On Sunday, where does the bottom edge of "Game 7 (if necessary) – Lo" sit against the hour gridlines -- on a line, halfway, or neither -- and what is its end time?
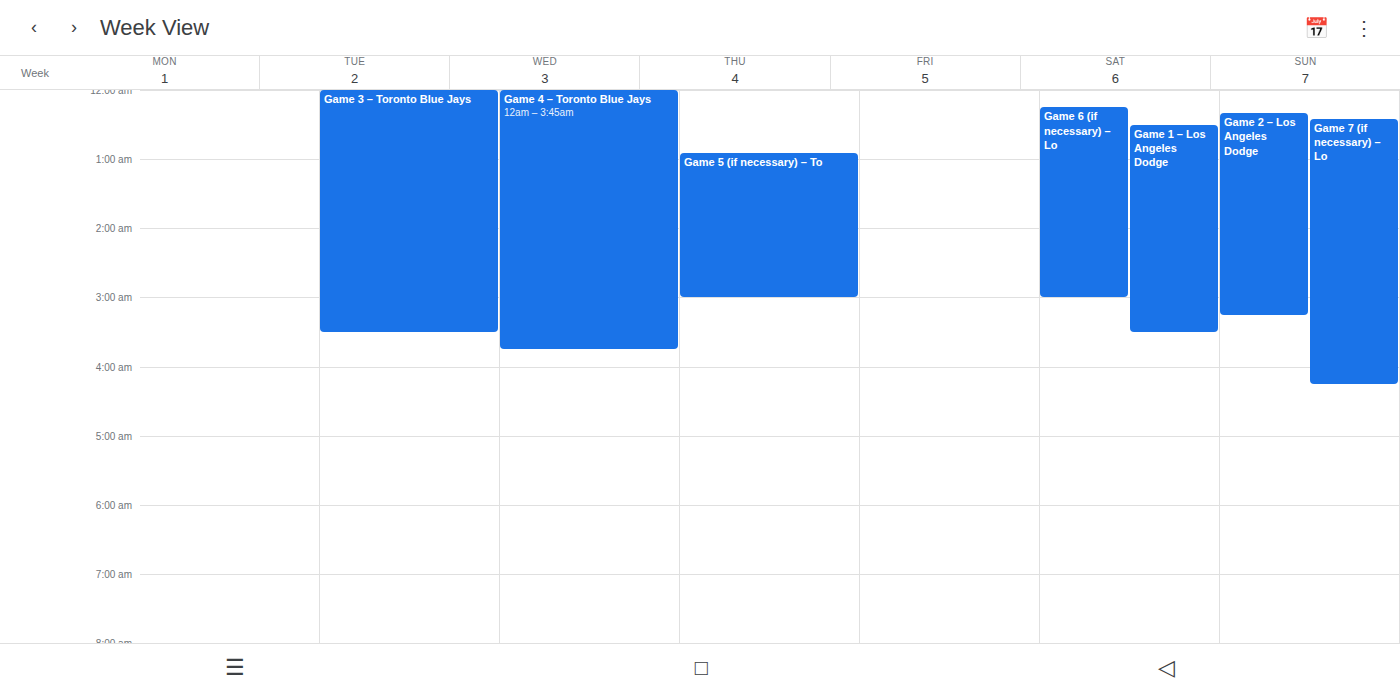
4:15 AM -- neither: a quarter of the way from the 4 AM line to the 5 AM line.